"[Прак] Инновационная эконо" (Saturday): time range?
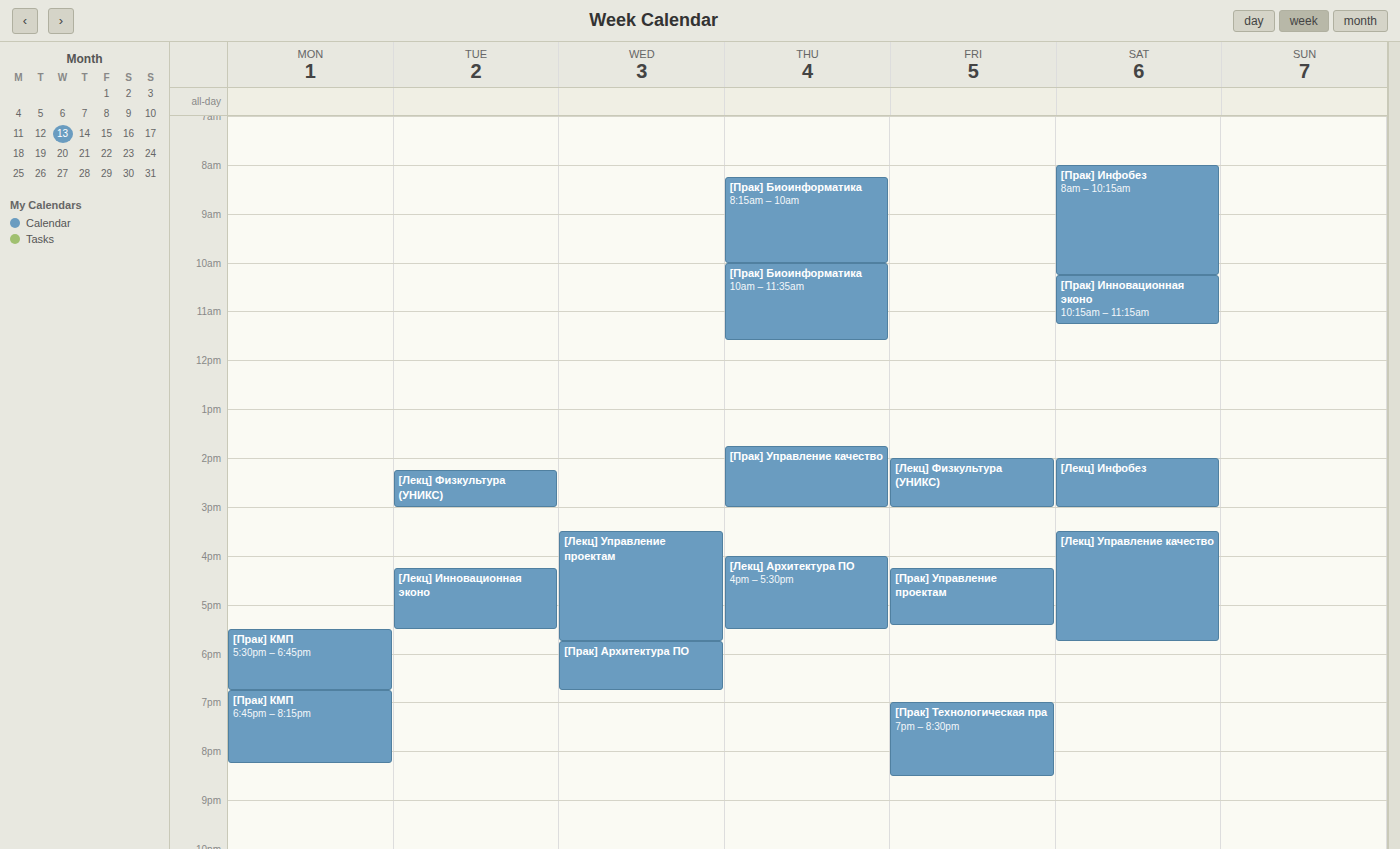
10:15 AM to 11:15 AM